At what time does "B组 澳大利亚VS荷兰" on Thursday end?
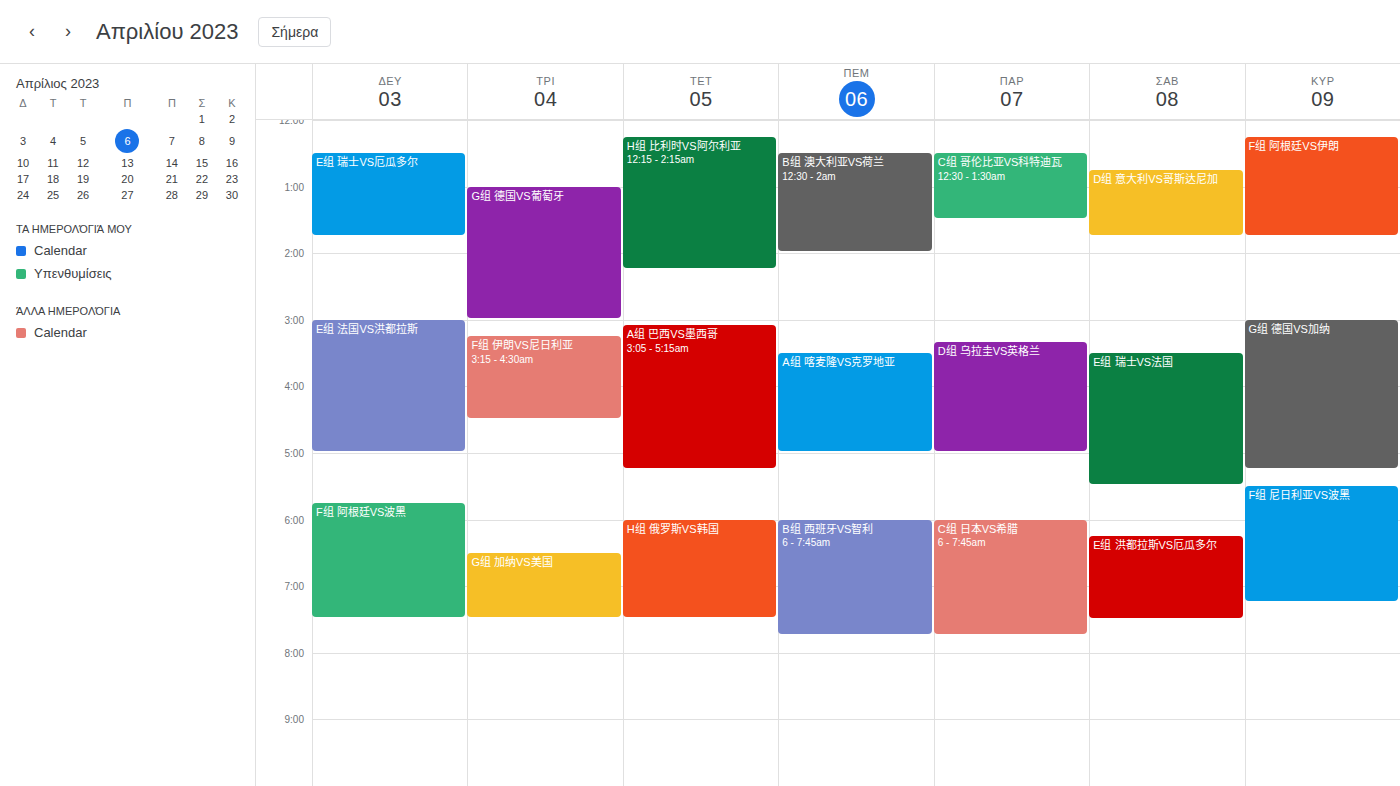
2:00 AM